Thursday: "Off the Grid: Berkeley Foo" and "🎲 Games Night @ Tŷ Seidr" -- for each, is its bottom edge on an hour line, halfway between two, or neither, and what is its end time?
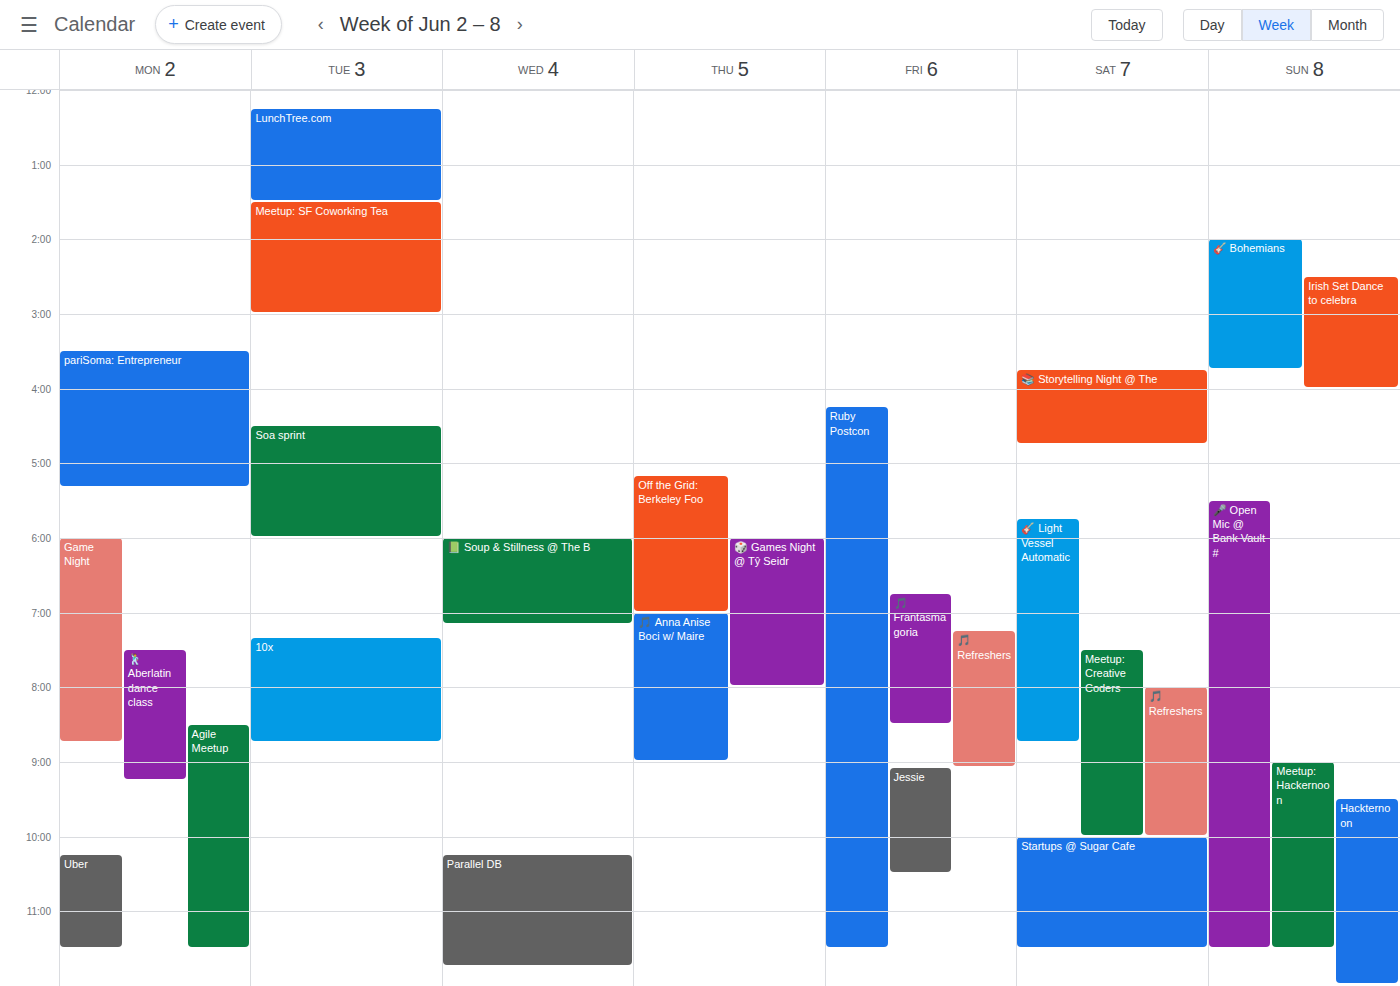
"Off the Grid: Berkeley Foo": 7:00 PM, exactly on the 7 PM line. "🎲 Games Night @ Tŷ Seidr": 8:00 PM, exactly on the 8 PM line.